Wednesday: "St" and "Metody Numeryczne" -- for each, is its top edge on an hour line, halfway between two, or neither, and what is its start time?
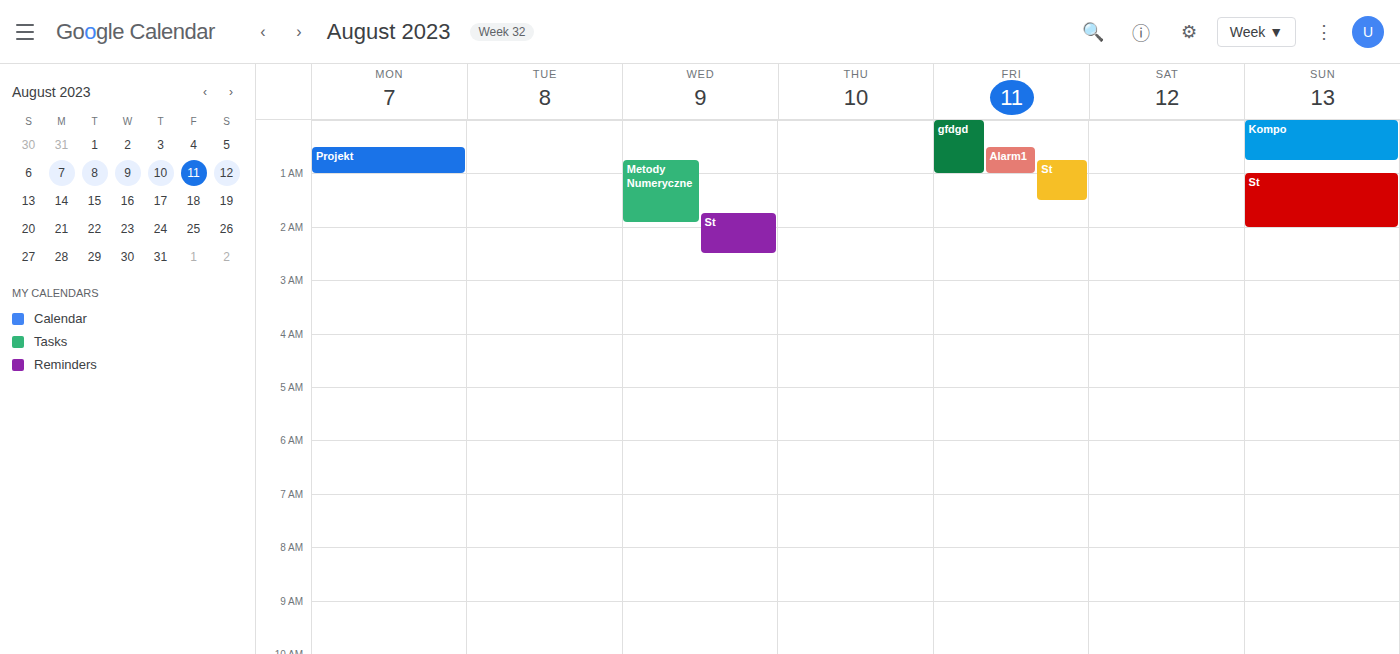
"St": 1:45 AM, neither: three quarters of the way from the 1 AM line to the 2 AM line. "Metody Numeryczne": 12:45 AM, neither: three quarters of the way from the 12 AM line to the 1 AM line.